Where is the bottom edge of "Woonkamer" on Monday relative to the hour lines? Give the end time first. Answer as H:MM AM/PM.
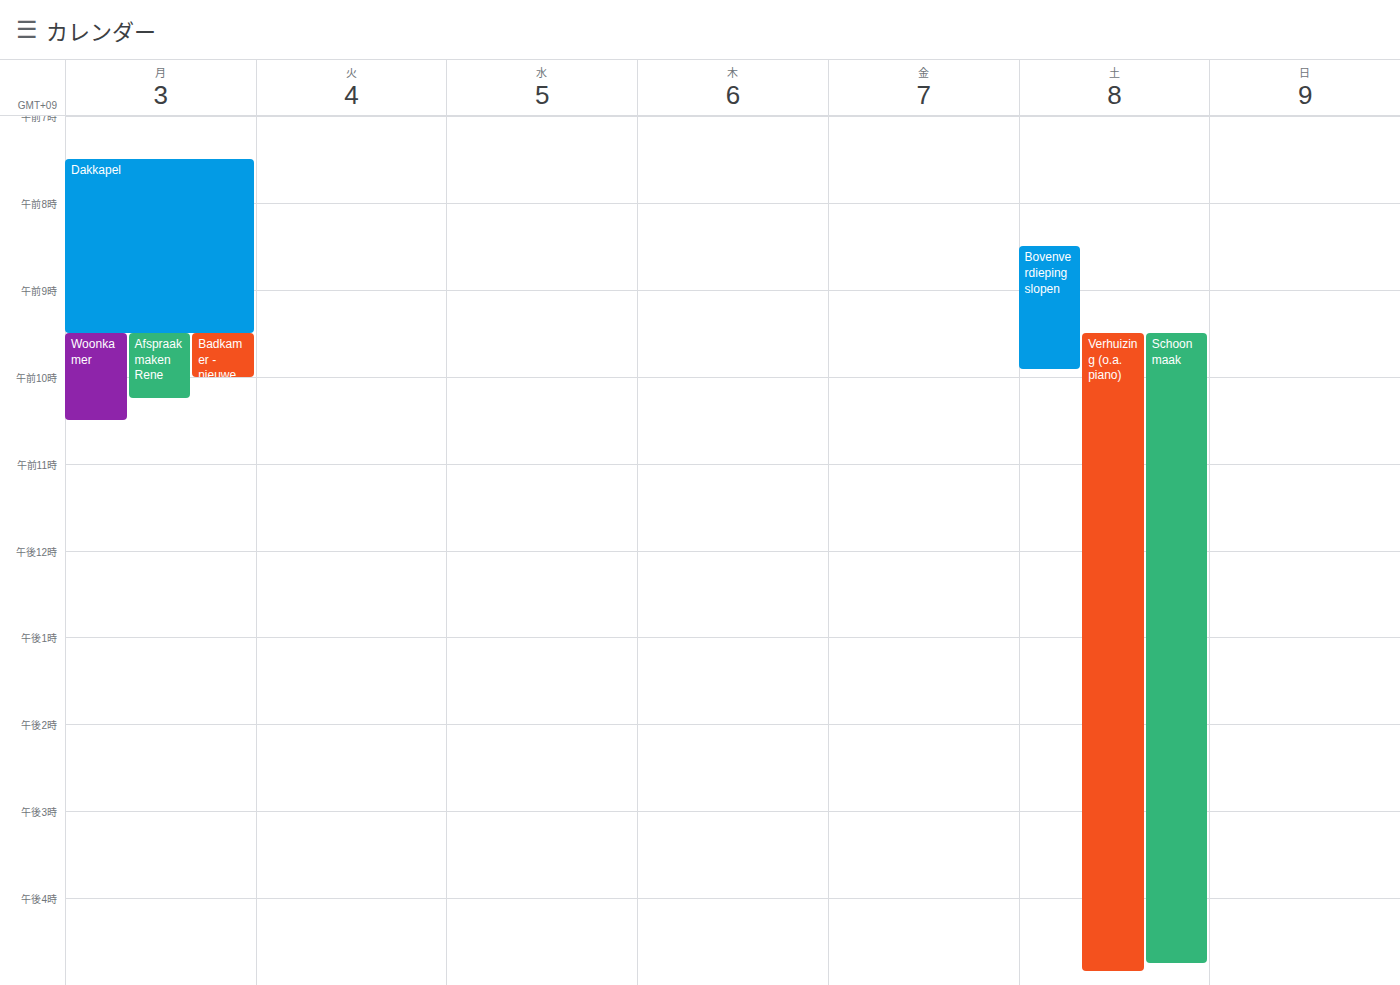
10:30 AM -- halfway between the 10 AM and 11 AM lines.